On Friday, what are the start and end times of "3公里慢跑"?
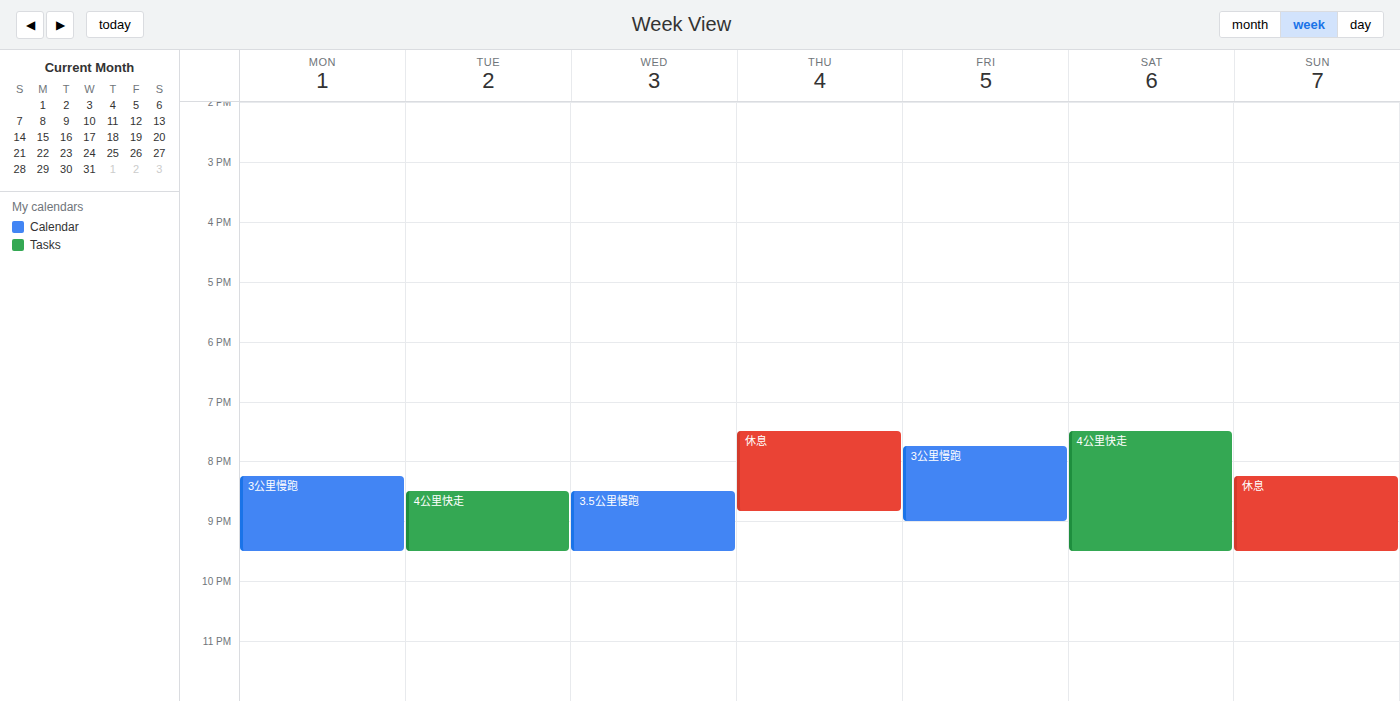
7:45 PM to 9:00 PM